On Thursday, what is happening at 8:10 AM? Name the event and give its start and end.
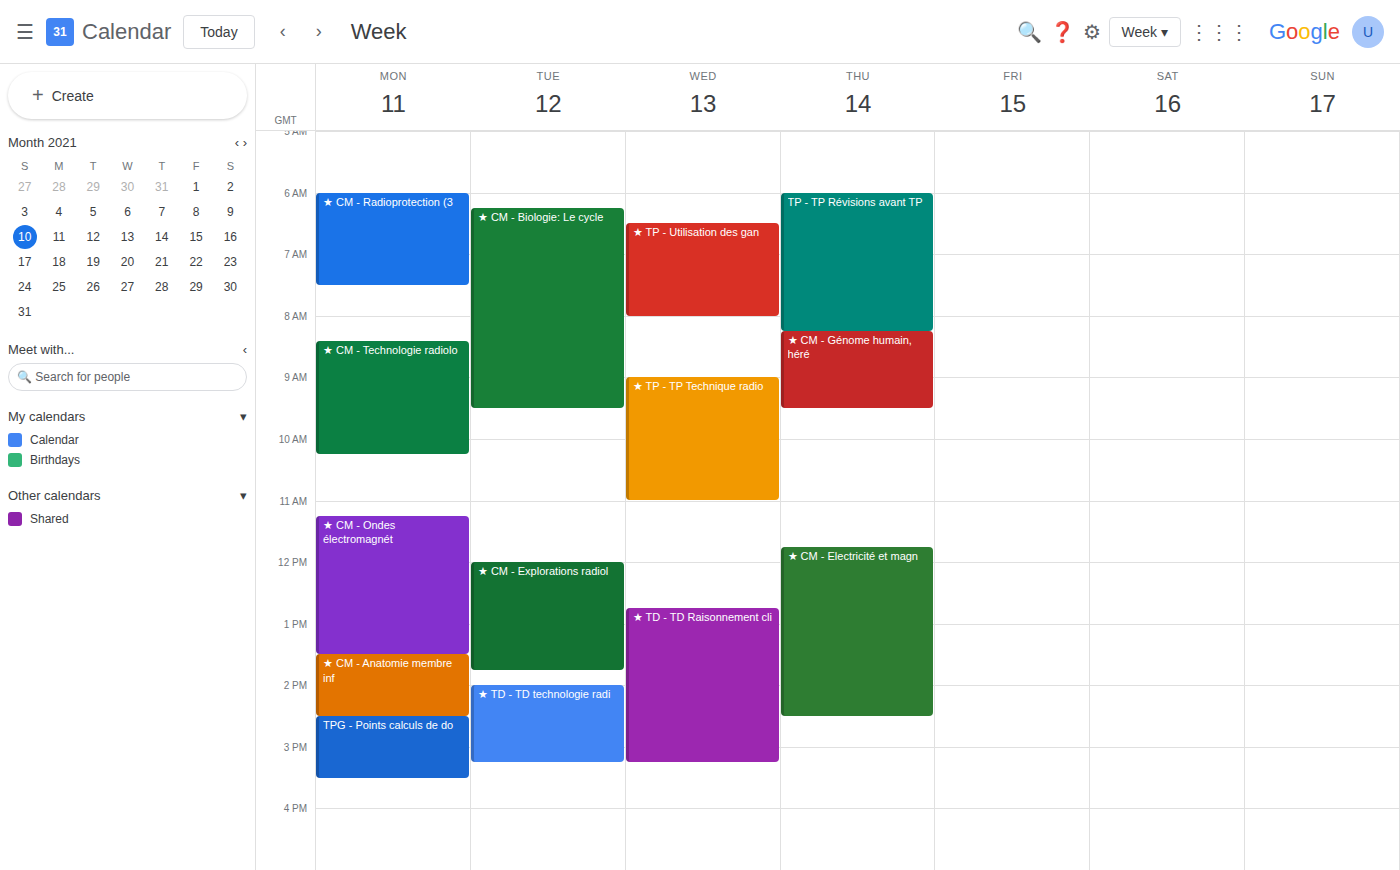
"TP - TP Révisions avant TP", 6:00 AM to 8:15 AM